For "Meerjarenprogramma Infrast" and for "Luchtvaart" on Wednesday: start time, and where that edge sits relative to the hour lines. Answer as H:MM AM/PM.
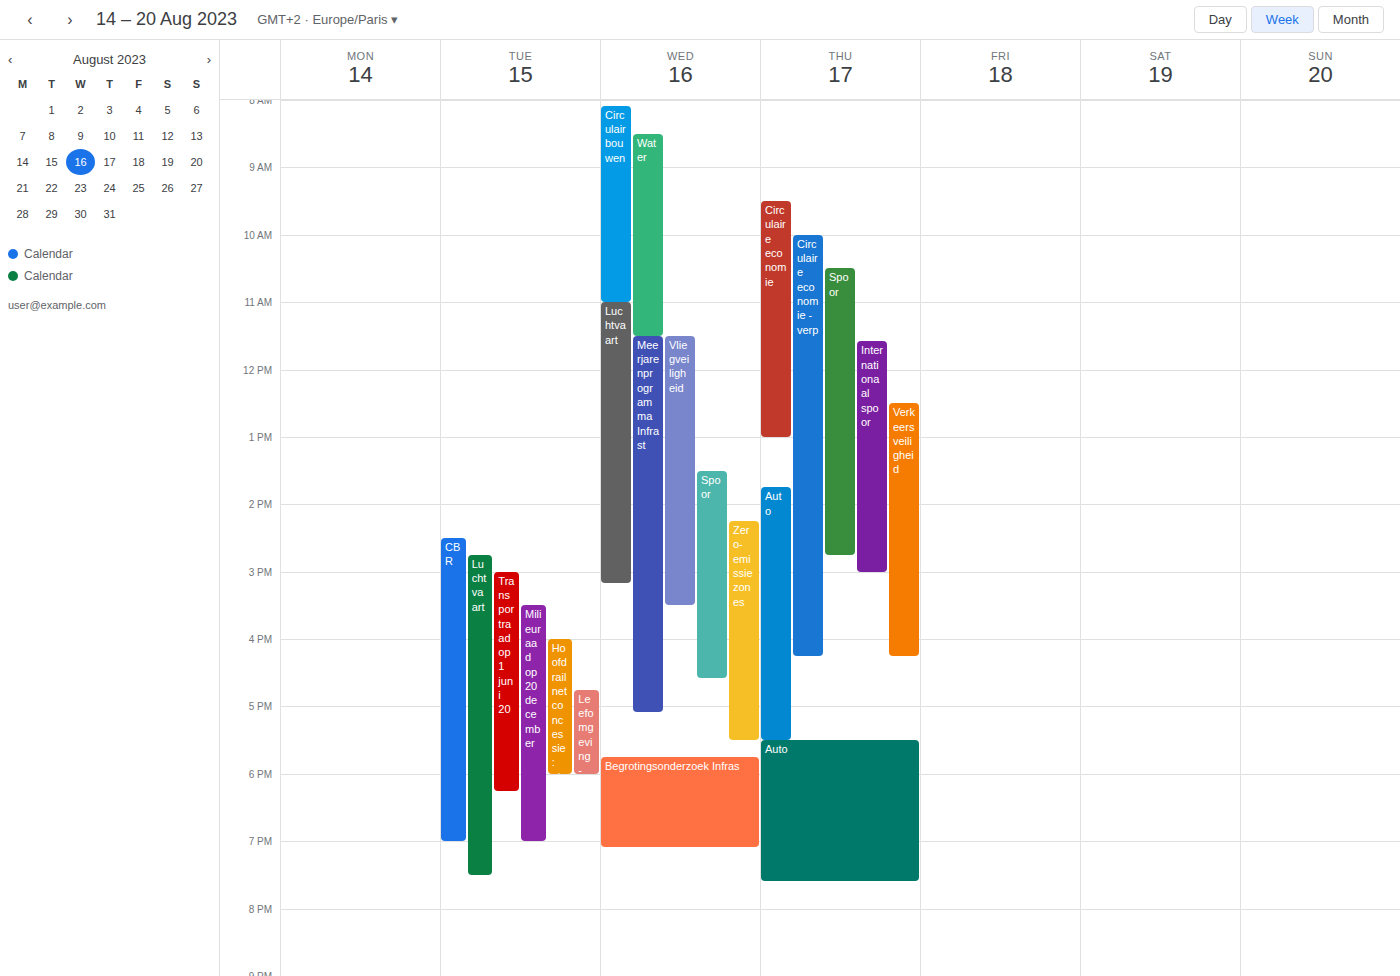
"Meerjarenprogramma Infrast": 11:30 AM, halfway between the 11 AM and 12 PM lines. "Luchtvaart": 11:00 AM, exactly on the 11 AM line.